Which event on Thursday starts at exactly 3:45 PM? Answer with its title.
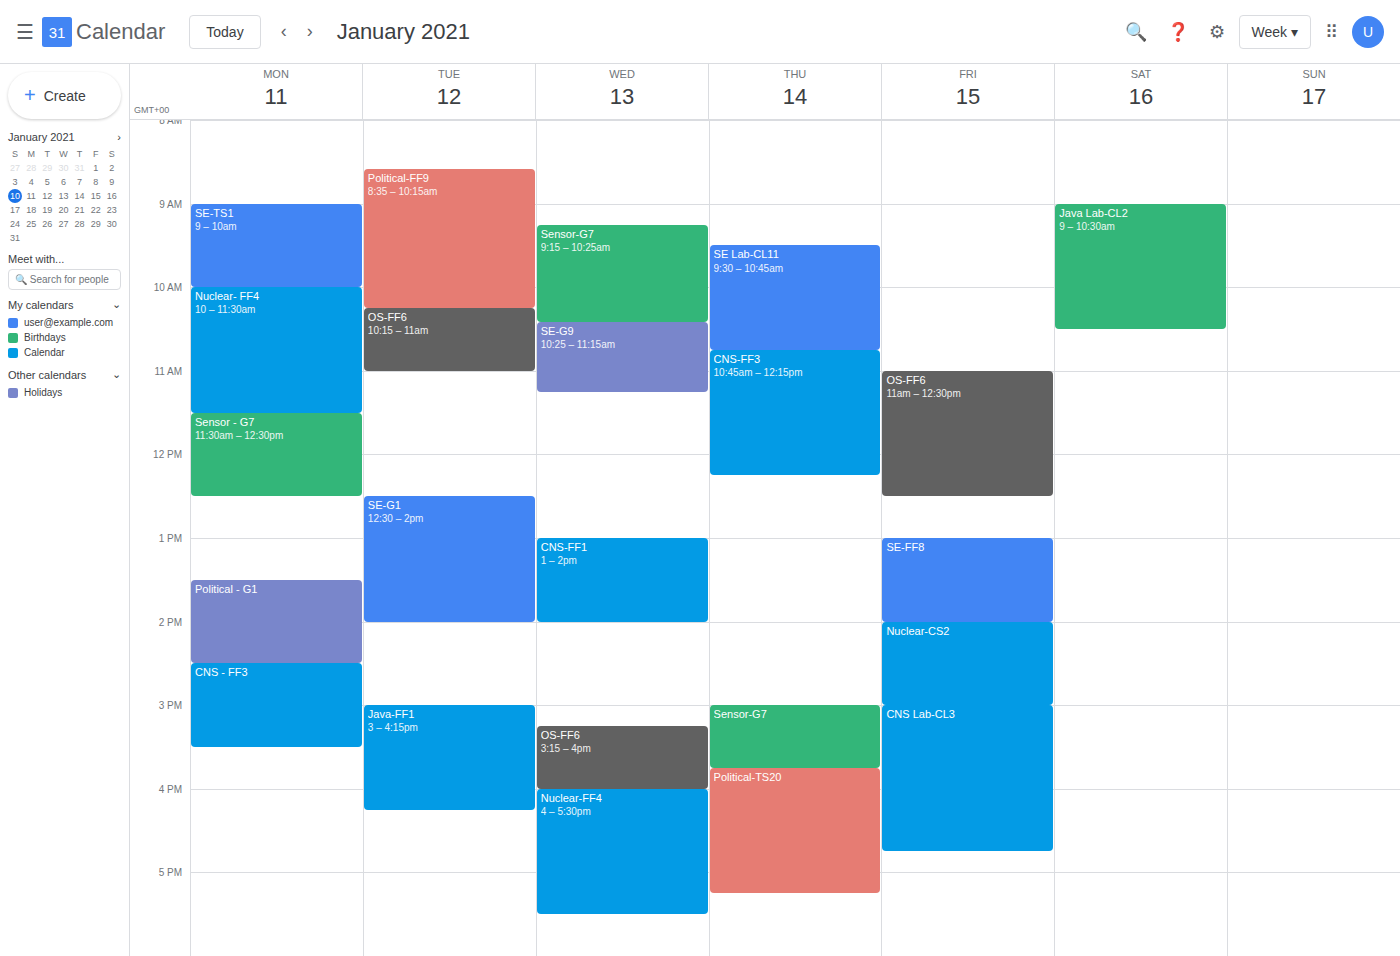
"Political-TS20"